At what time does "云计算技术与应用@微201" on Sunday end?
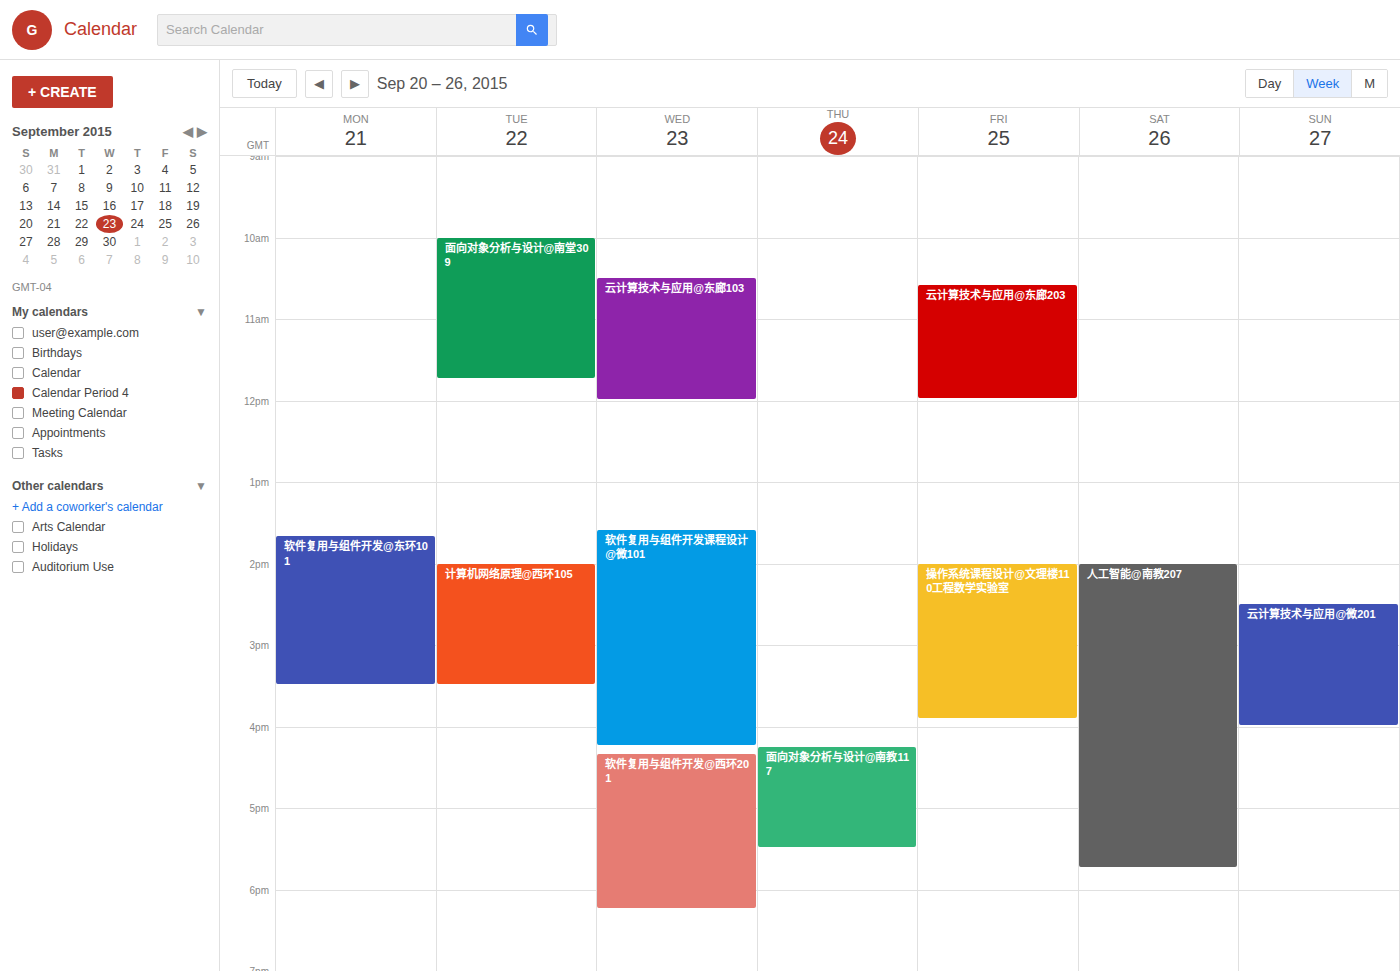
4:00 PM